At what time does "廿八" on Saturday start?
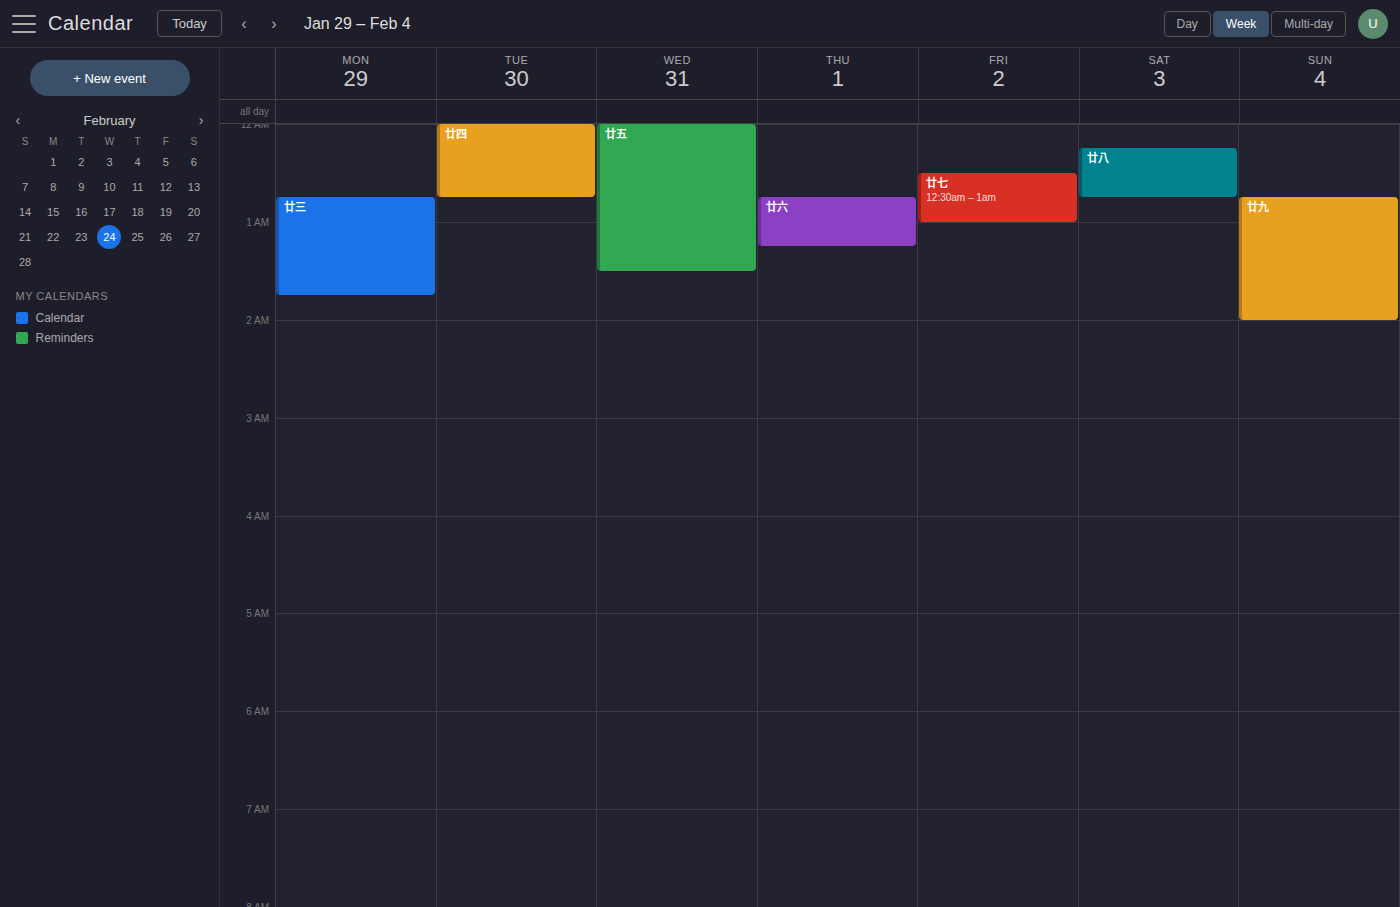
12:15 AM